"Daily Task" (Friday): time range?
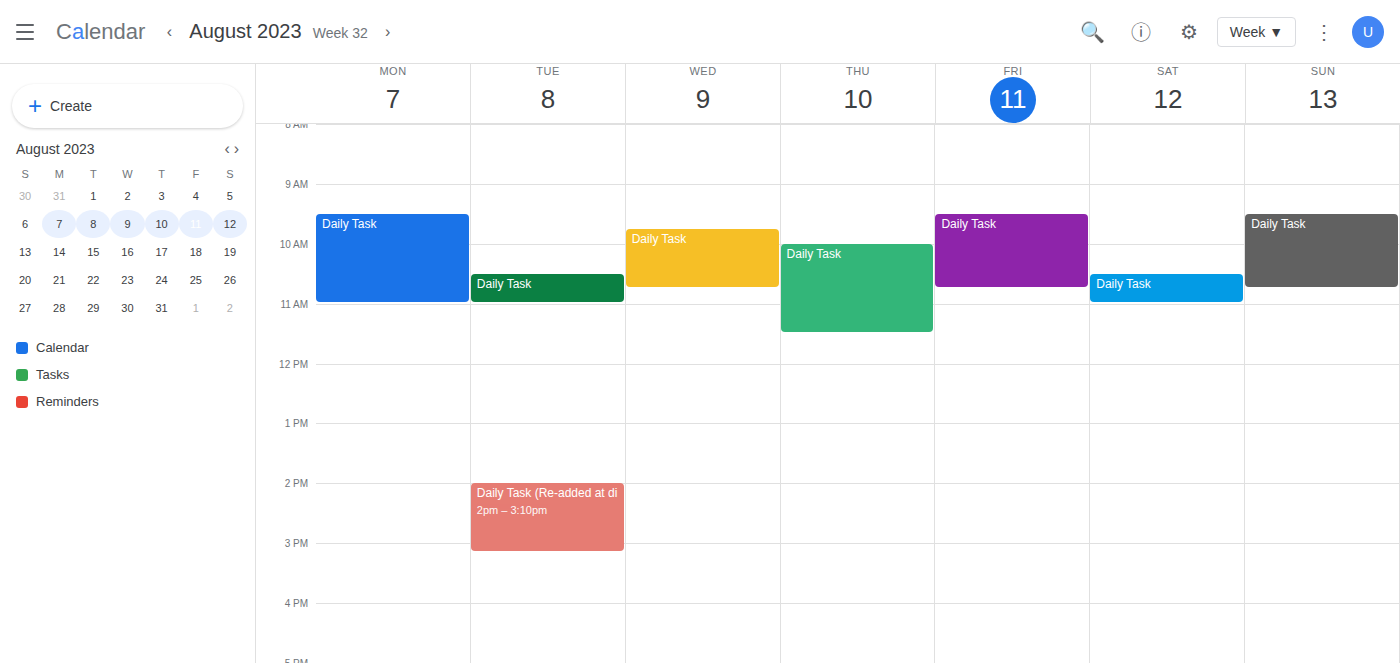
9:30 AM to 10:45 AM